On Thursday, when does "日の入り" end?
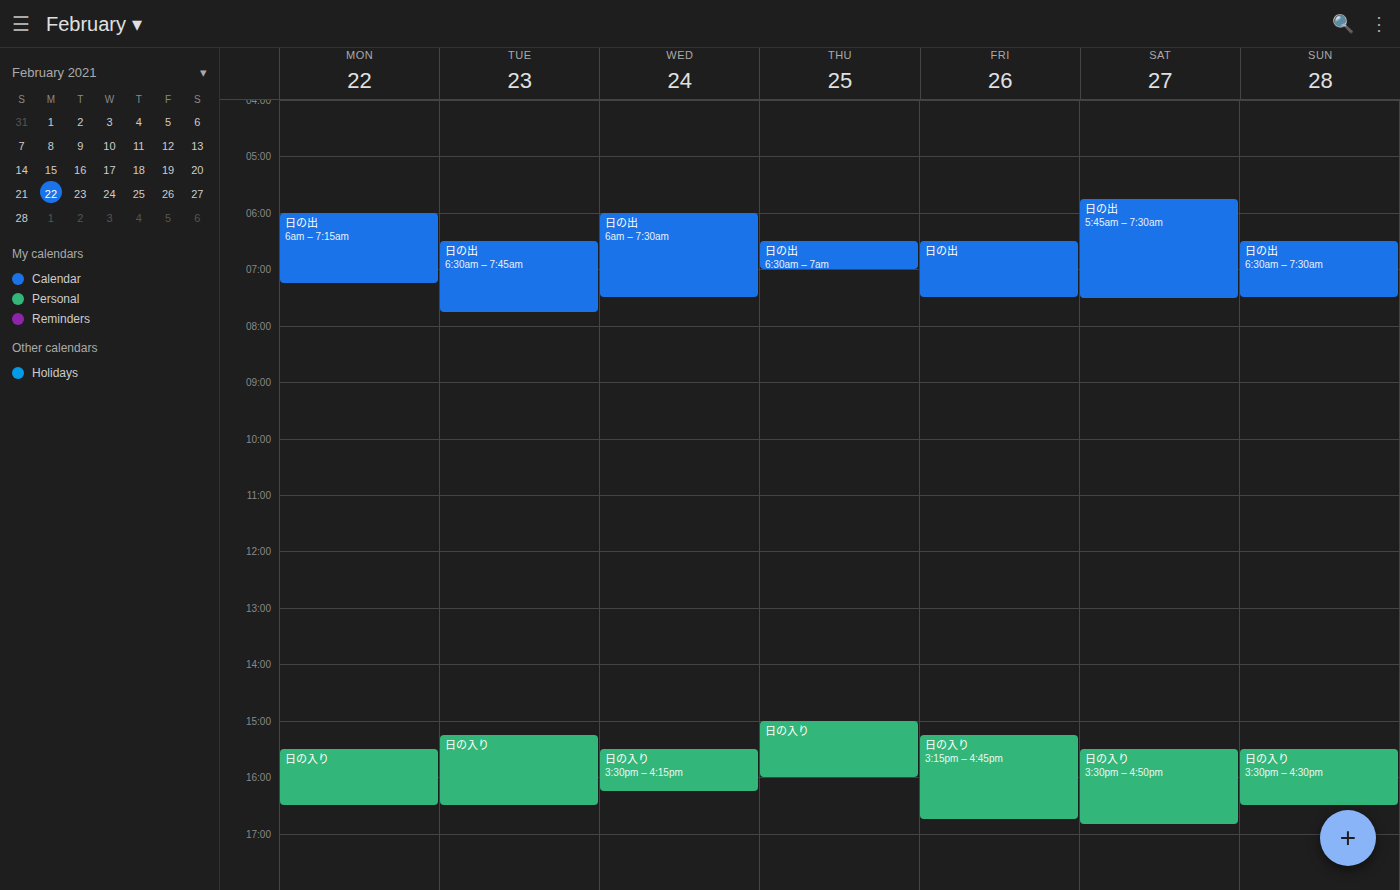
16:00